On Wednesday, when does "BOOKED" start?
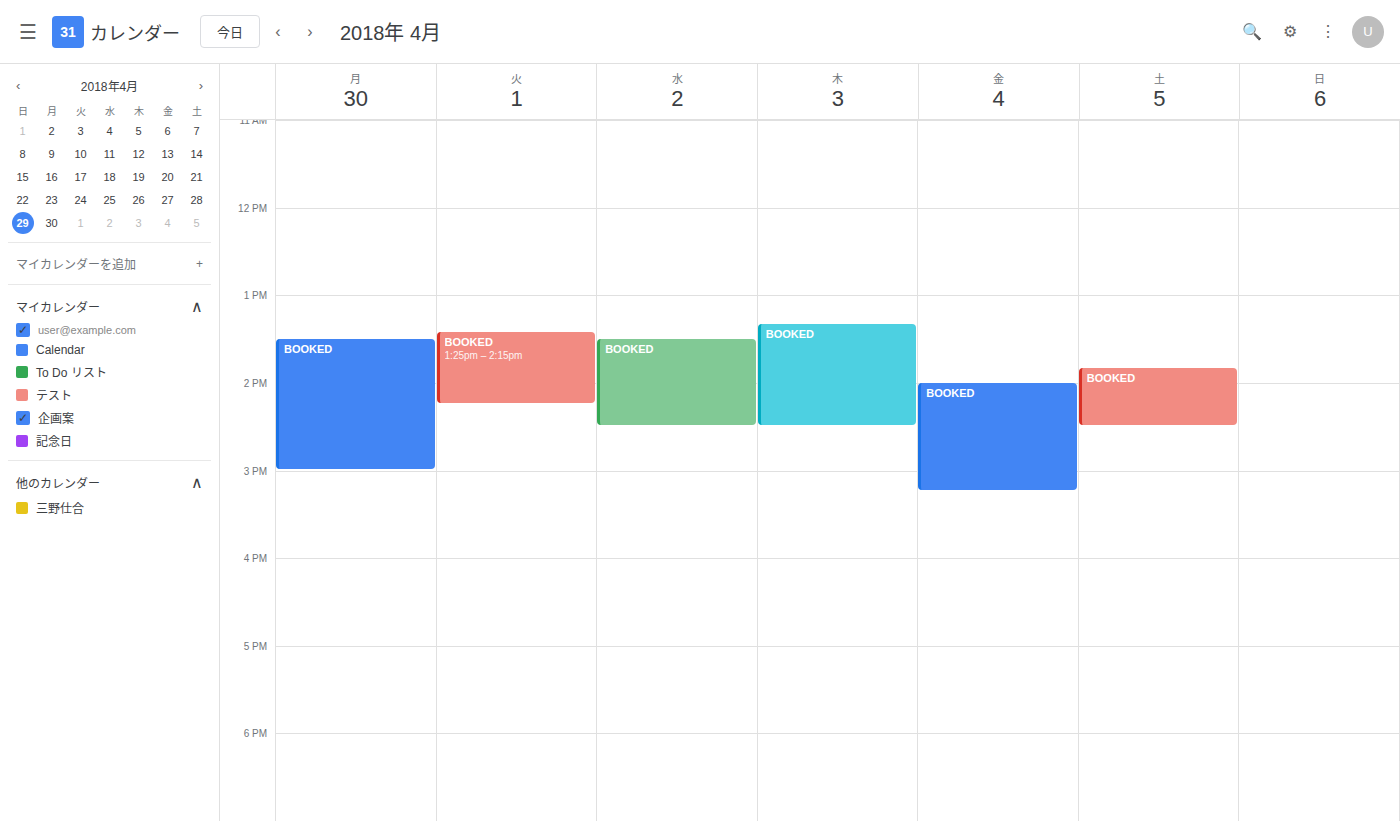
1:30 PM